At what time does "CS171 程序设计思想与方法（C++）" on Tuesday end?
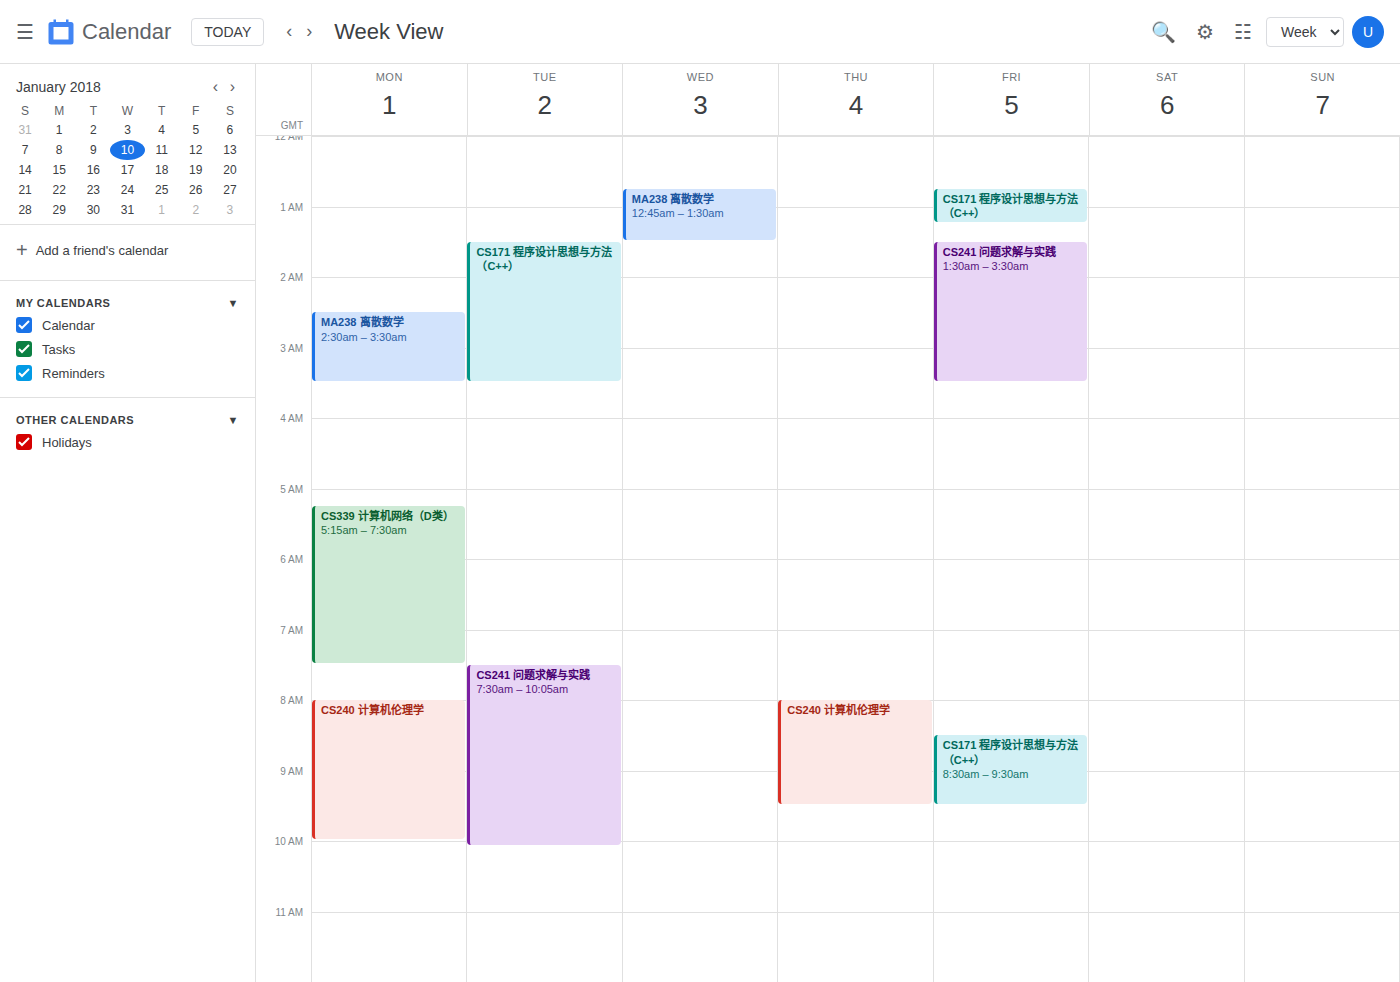
3:30 AM